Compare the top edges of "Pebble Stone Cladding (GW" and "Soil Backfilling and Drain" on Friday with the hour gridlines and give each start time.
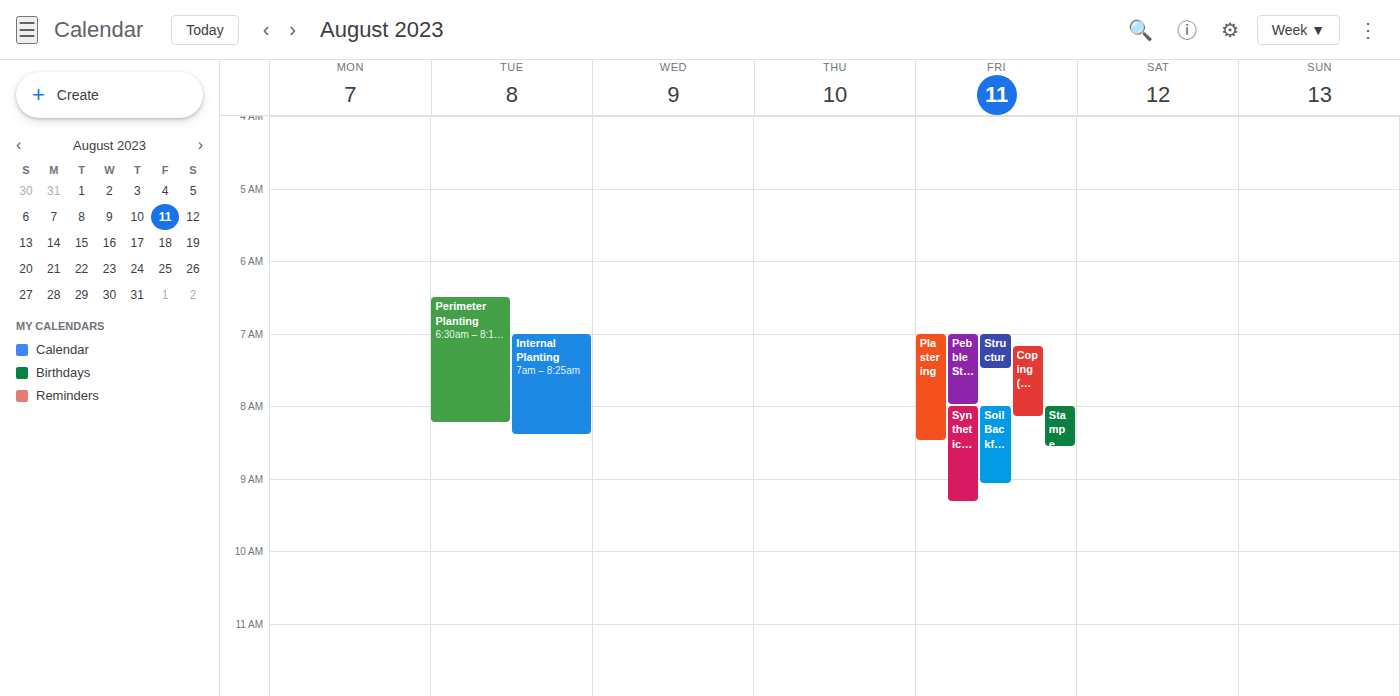
"Pebble Stone Cladding (GW": 7:00 AM, exactly on the 7 AM line. "Soil Backfilling and Drain": 8:00 AM, exactly on the 8 AM line.